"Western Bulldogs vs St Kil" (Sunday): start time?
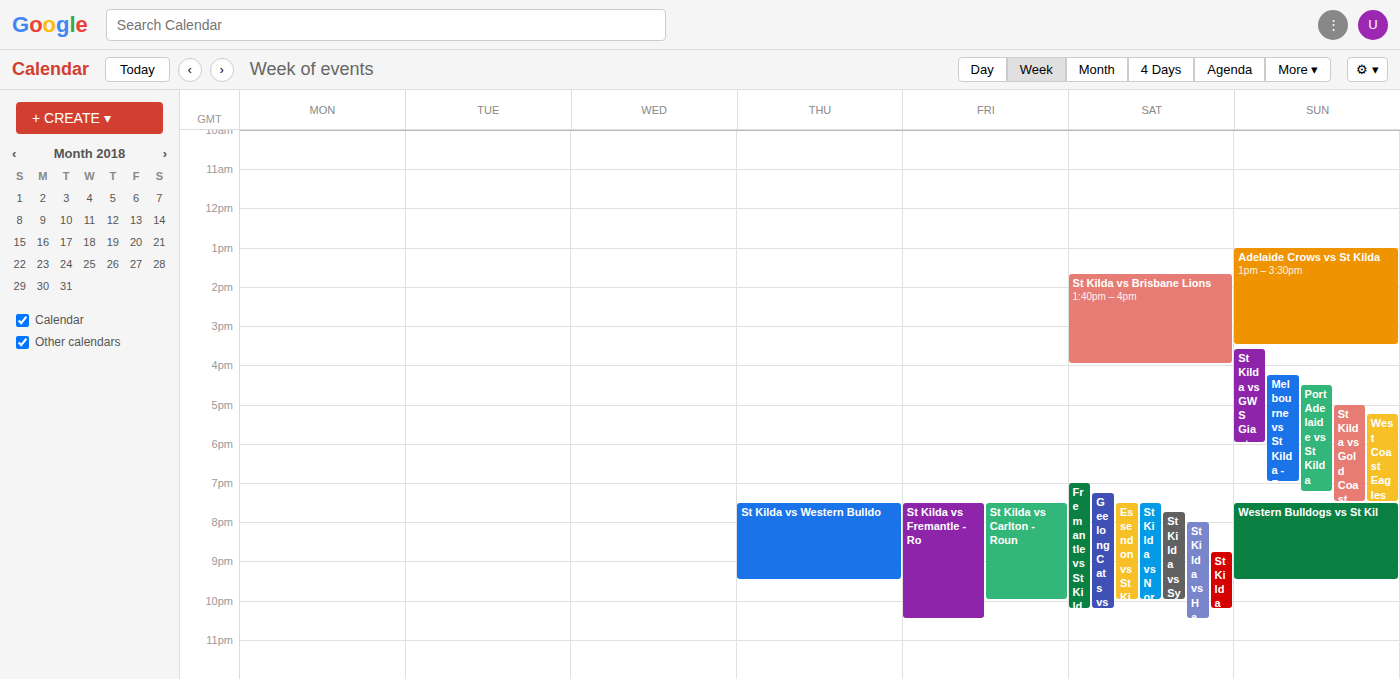
19:30